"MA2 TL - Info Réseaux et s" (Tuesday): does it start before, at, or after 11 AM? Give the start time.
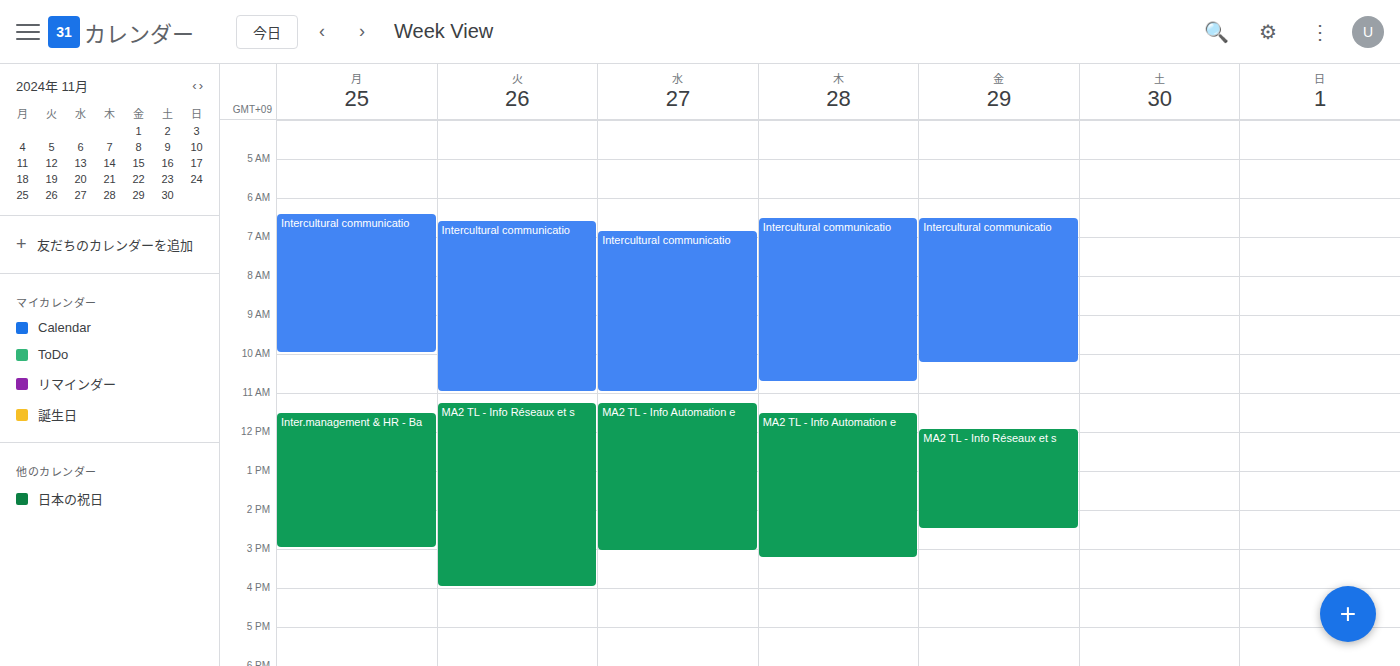
11:15 AM -- after 11 AM, 15 minutes below the 11 AM line.